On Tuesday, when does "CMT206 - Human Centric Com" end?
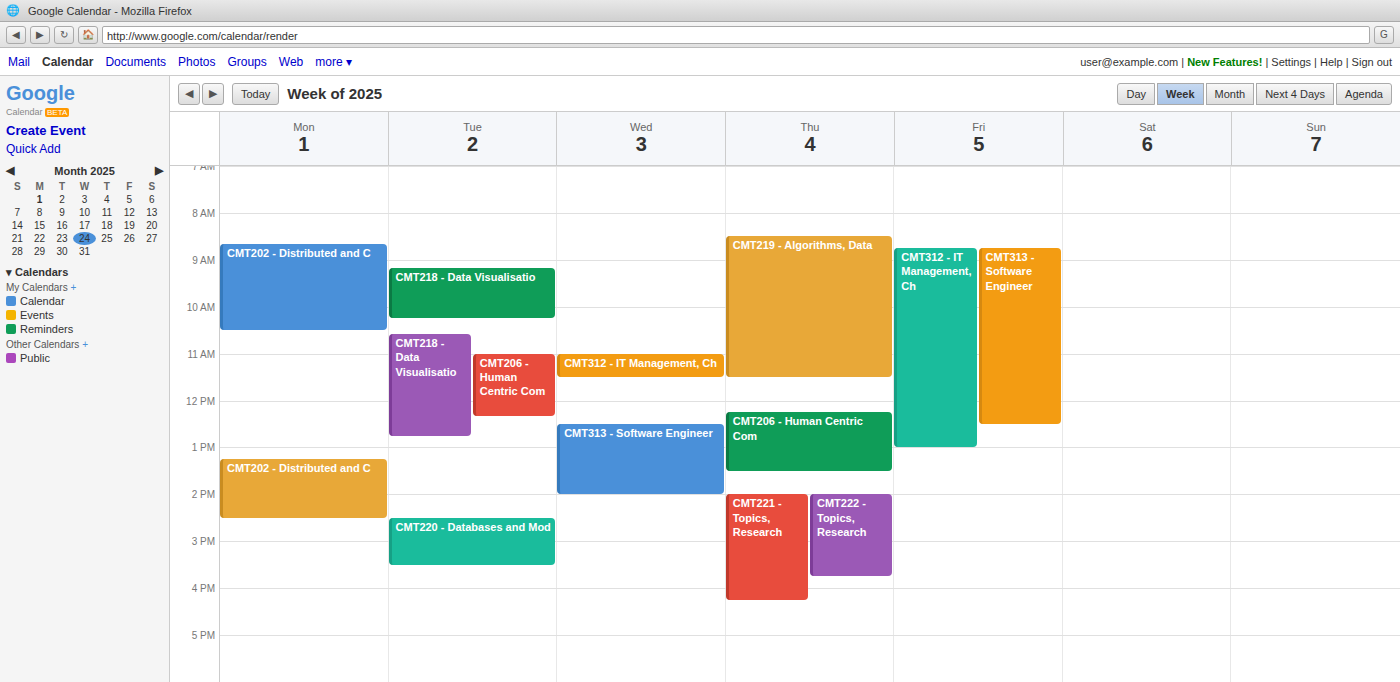
12:20